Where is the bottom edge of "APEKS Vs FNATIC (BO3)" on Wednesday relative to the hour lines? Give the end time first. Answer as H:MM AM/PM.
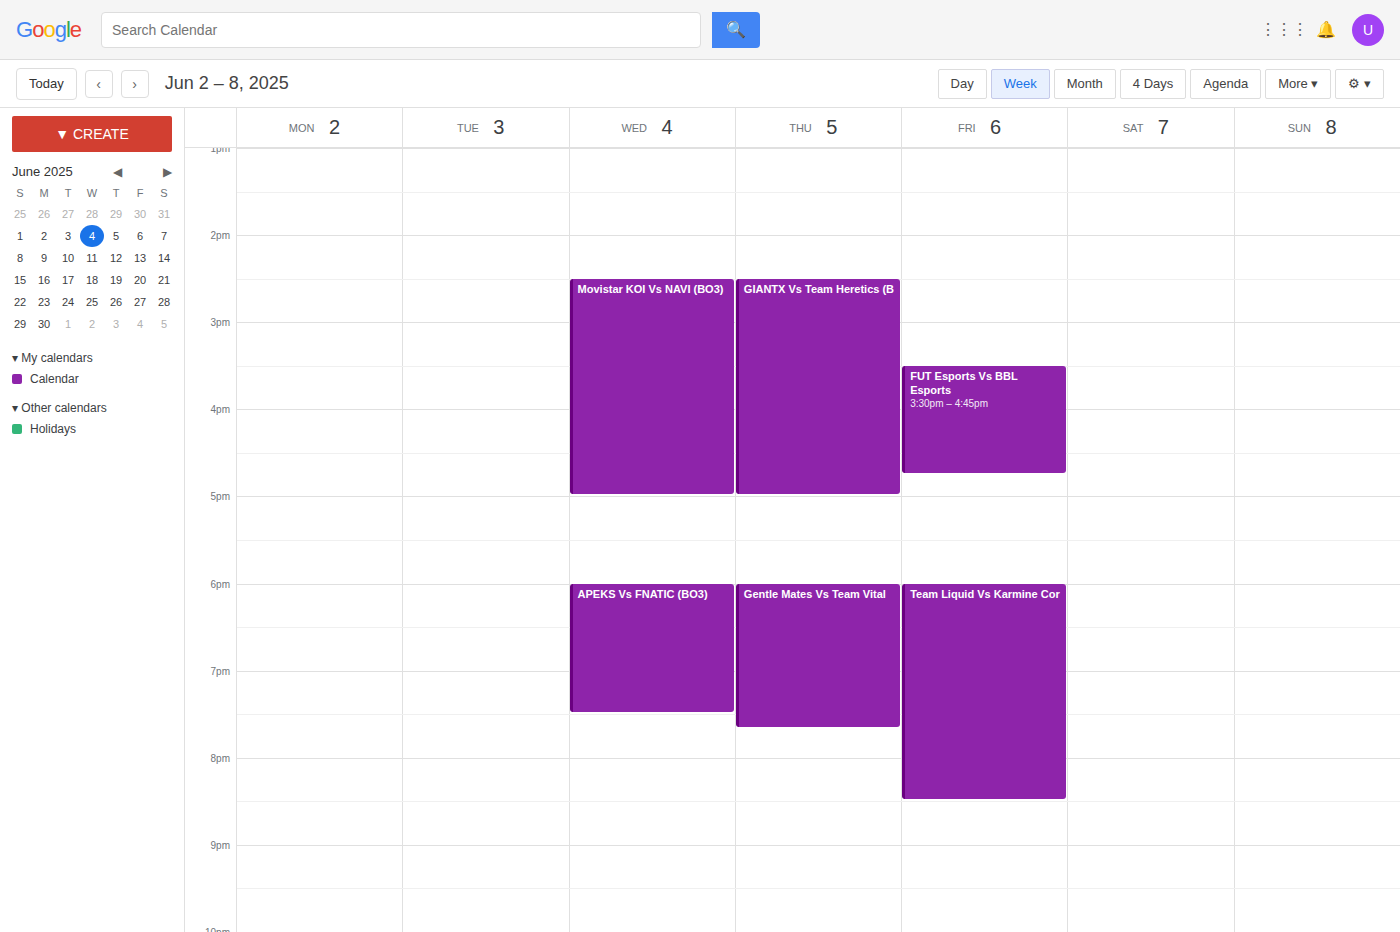
7:30 PM -- halfway between the 7 PM and 8 PM lines.